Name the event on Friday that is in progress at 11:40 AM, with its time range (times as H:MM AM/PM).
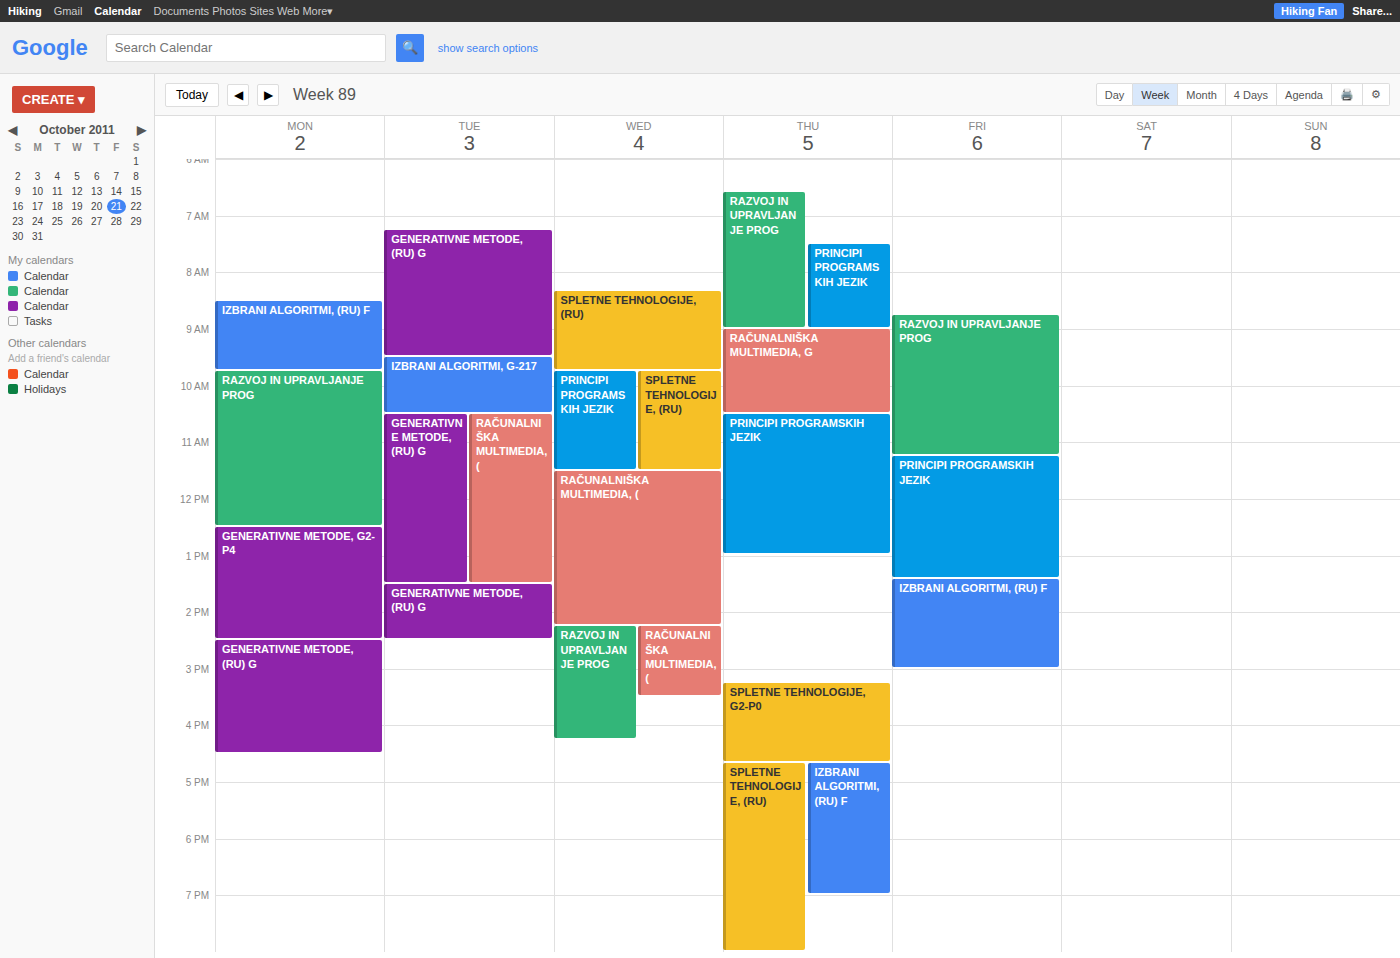
"PRINCIPI PROGRAMSKIH JEZIK", 11:15 AM to 1:25 PM